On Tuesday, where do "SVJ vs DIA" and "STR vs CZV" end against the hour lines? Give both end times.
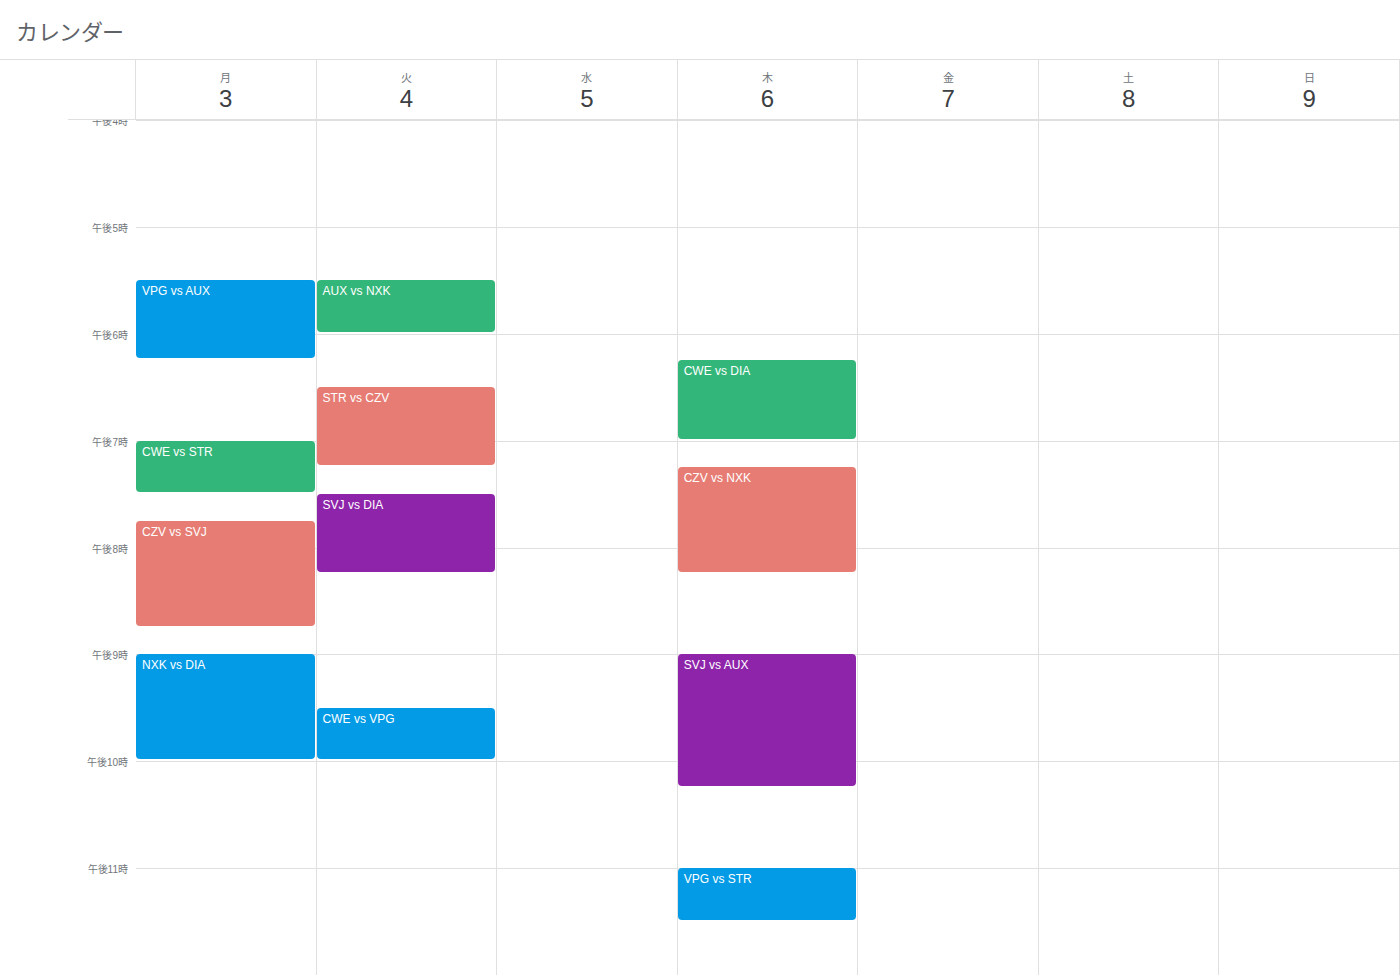
"SVJ vs DIA": 8:15 PM, neither: a quarter of the way from the 8 PM line to the 9 PM line. "STR vs CZV": 7:15 PM, neither: a quarter of the way from the 7 PM line to the 8 PM line.